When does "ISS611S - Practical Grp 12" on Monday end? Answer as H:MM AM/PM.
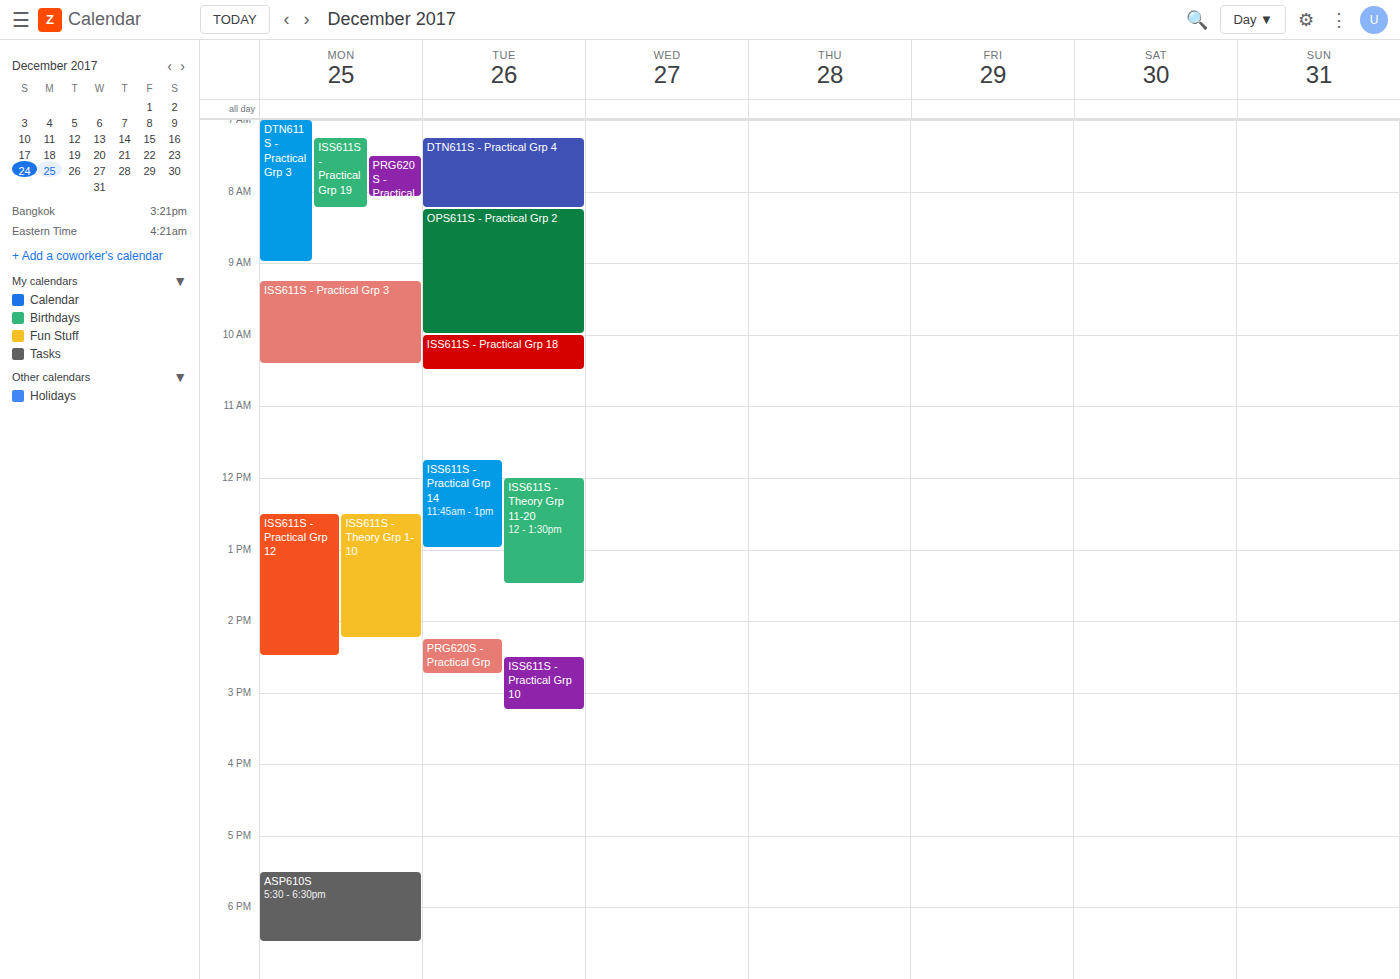
2:30 PM